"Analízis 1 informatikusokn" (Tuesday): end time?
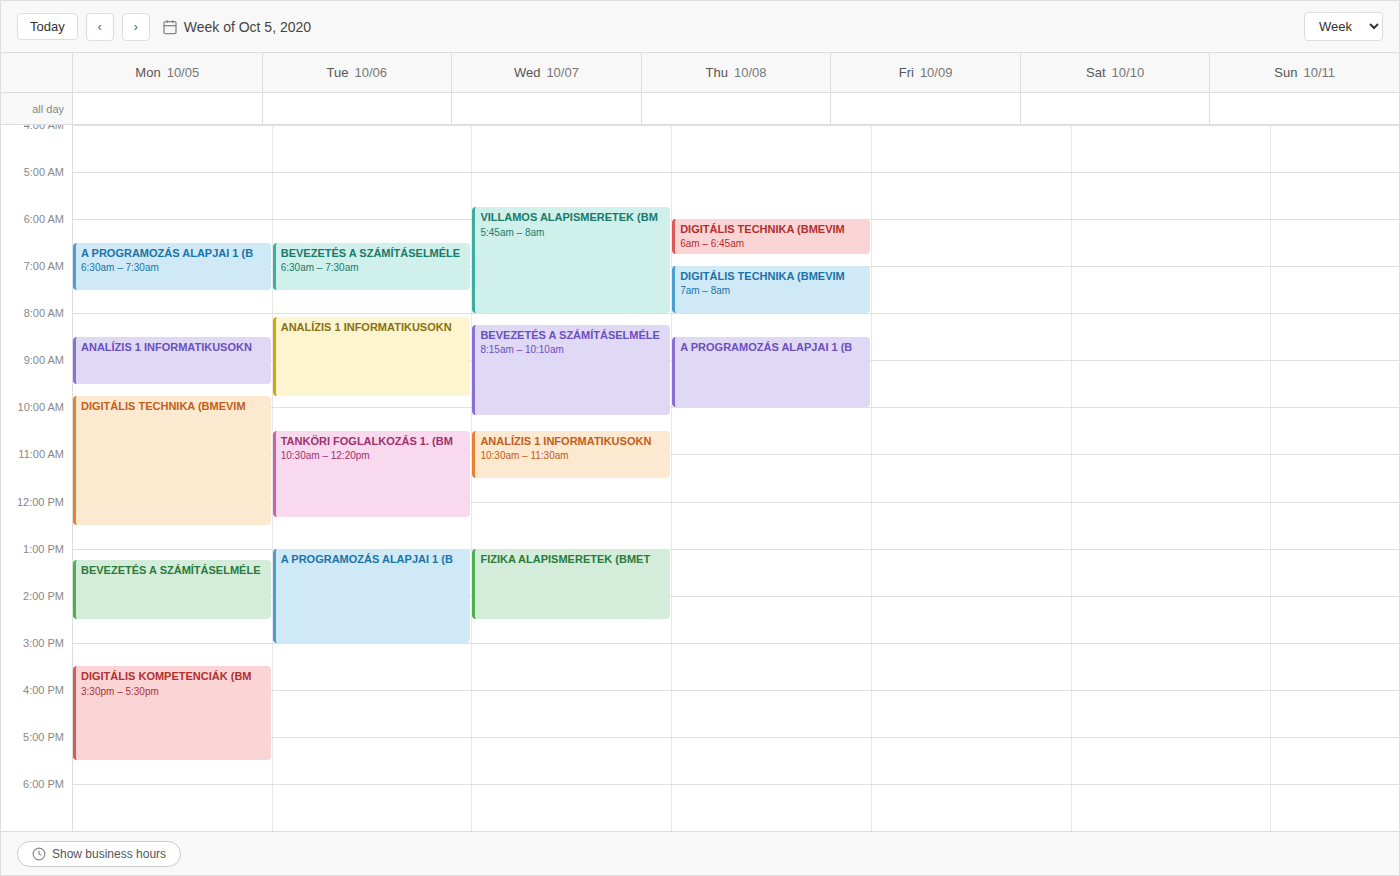
9:45 AM